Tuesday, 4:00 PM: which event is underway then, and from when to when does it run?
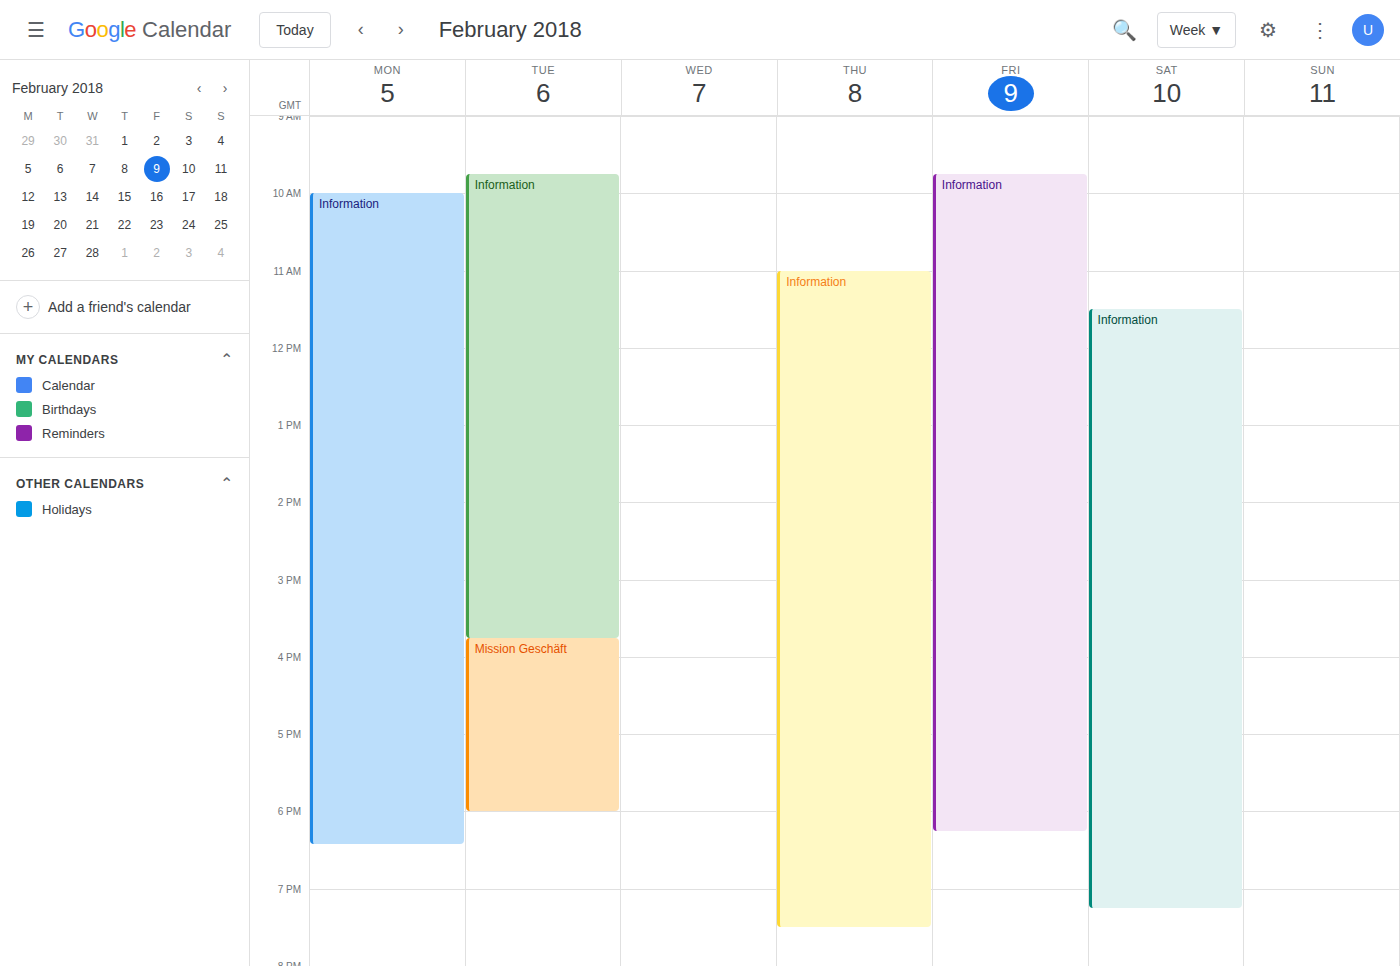
"Mission Geschäft", 3:45 PM to 6:00 PM